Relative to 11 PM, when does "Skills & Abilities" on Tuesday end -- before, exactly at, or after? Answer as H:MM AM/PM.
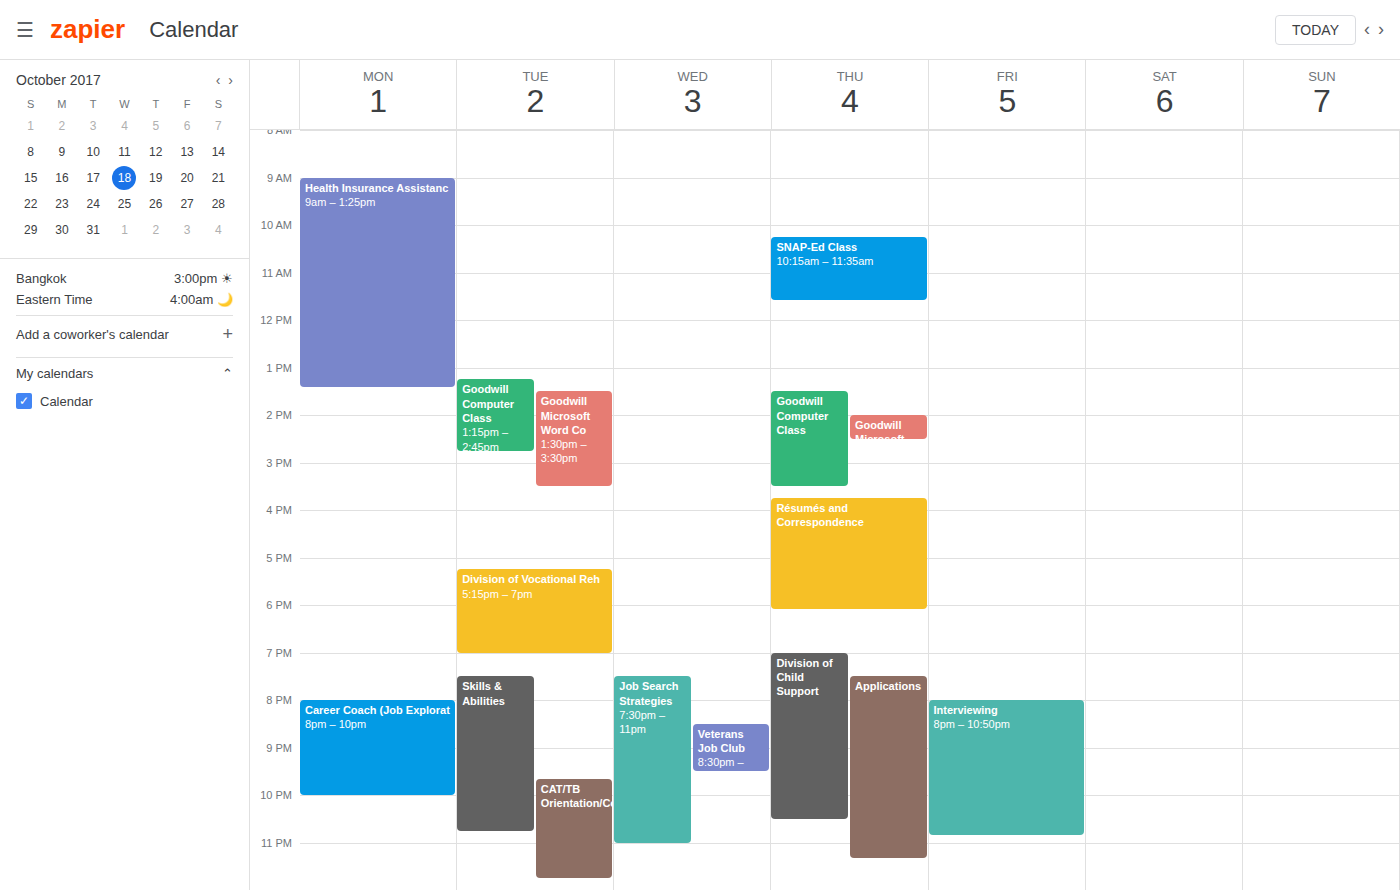
10:45 PM -- before 11 PM, 15 minutes above the 11 PM line.